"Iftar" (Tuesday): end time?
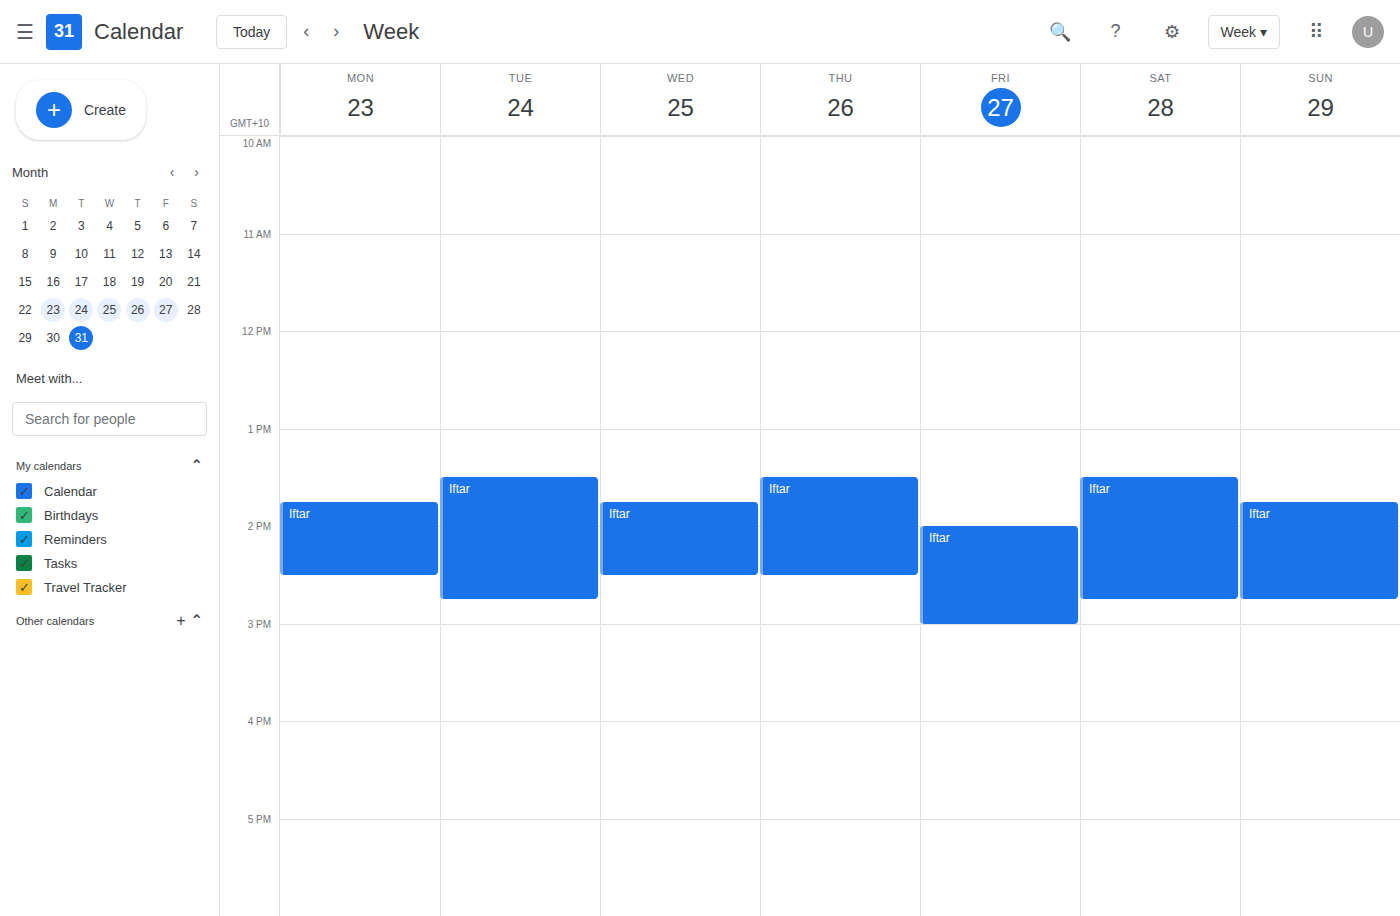
2:45 PM